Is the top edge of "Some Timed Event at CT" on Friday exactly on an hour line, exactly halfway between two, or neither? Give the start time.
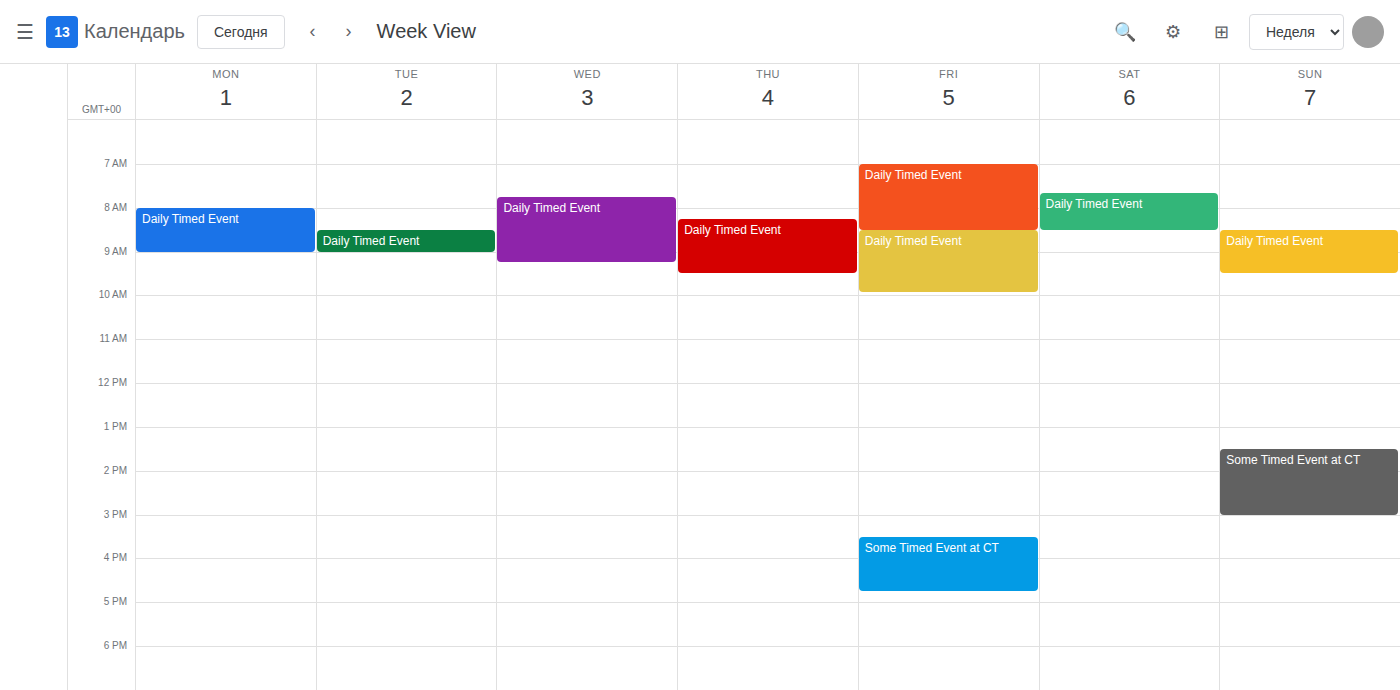
3:30 PM -- halfway between the 3 PM and 4 PM lines.